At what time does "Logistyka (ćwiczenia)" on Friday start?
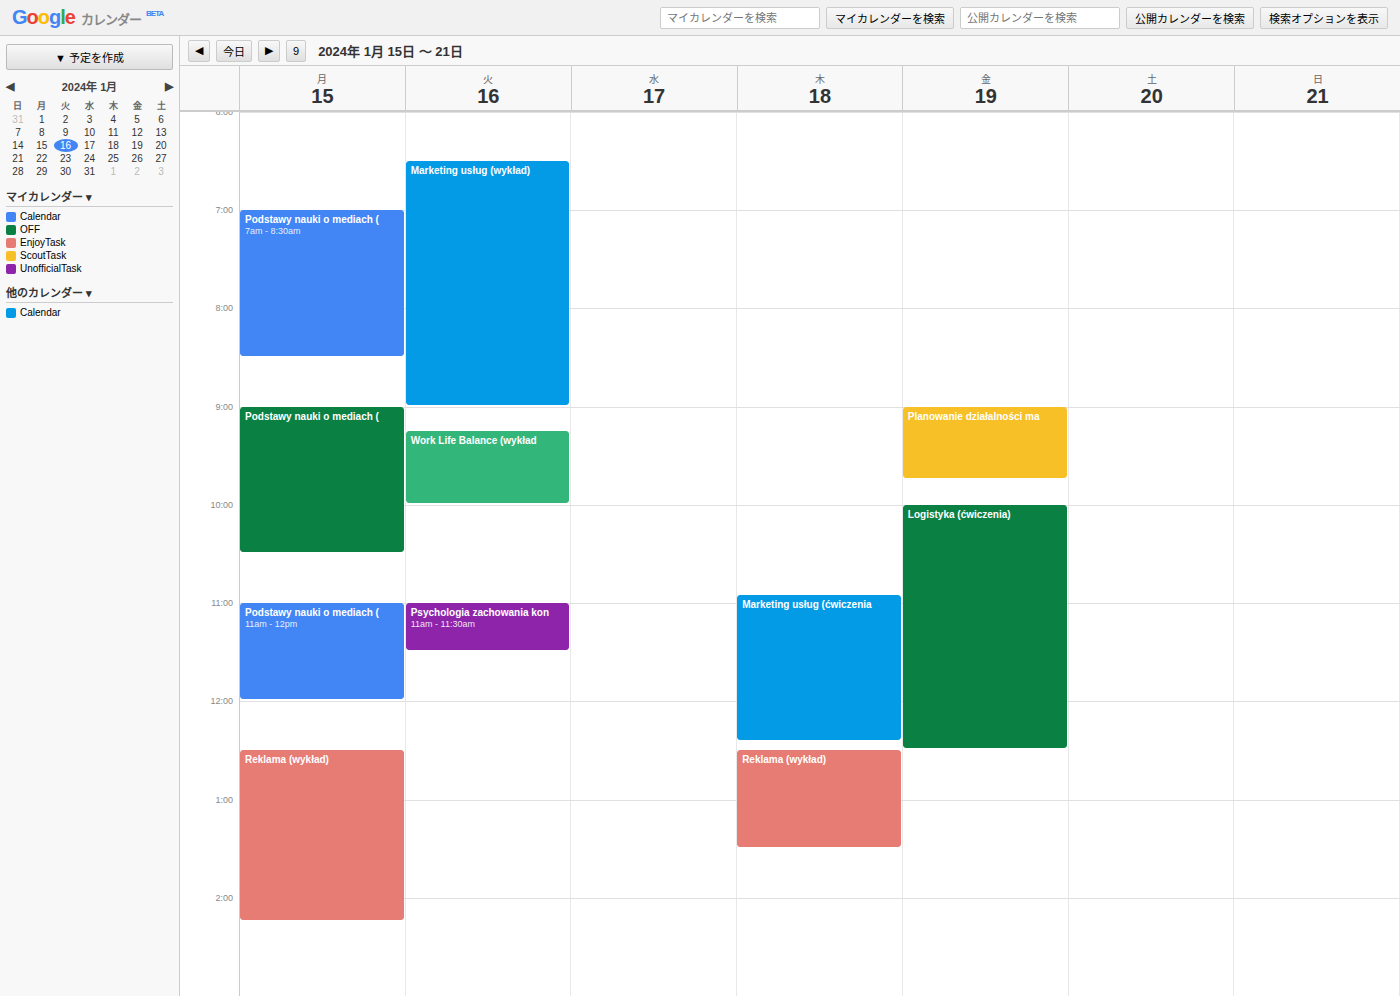
10:00 AM